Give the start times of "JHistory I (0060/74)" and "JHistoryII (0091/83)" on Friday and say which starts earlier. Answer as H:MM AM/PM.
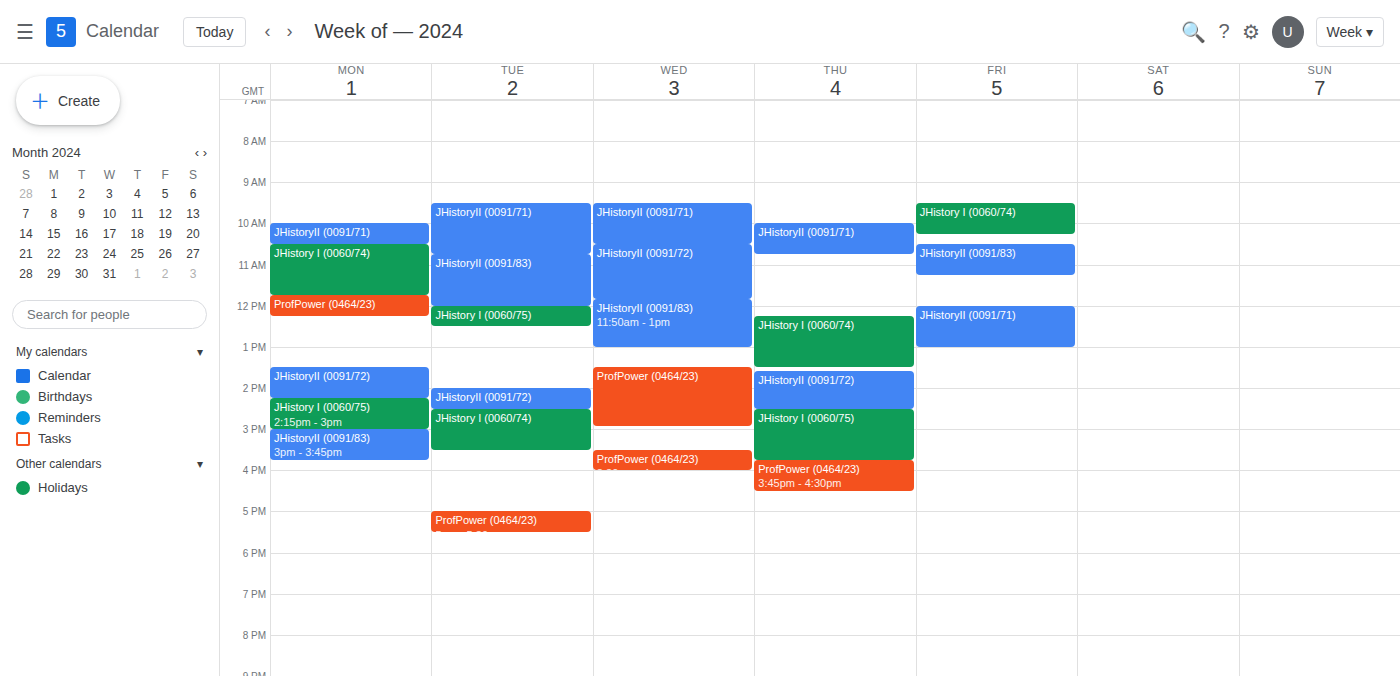
"JHistory I (0060/74)" 9:30 AM; "JHistoryII (0091/83)" 10:30 AM.